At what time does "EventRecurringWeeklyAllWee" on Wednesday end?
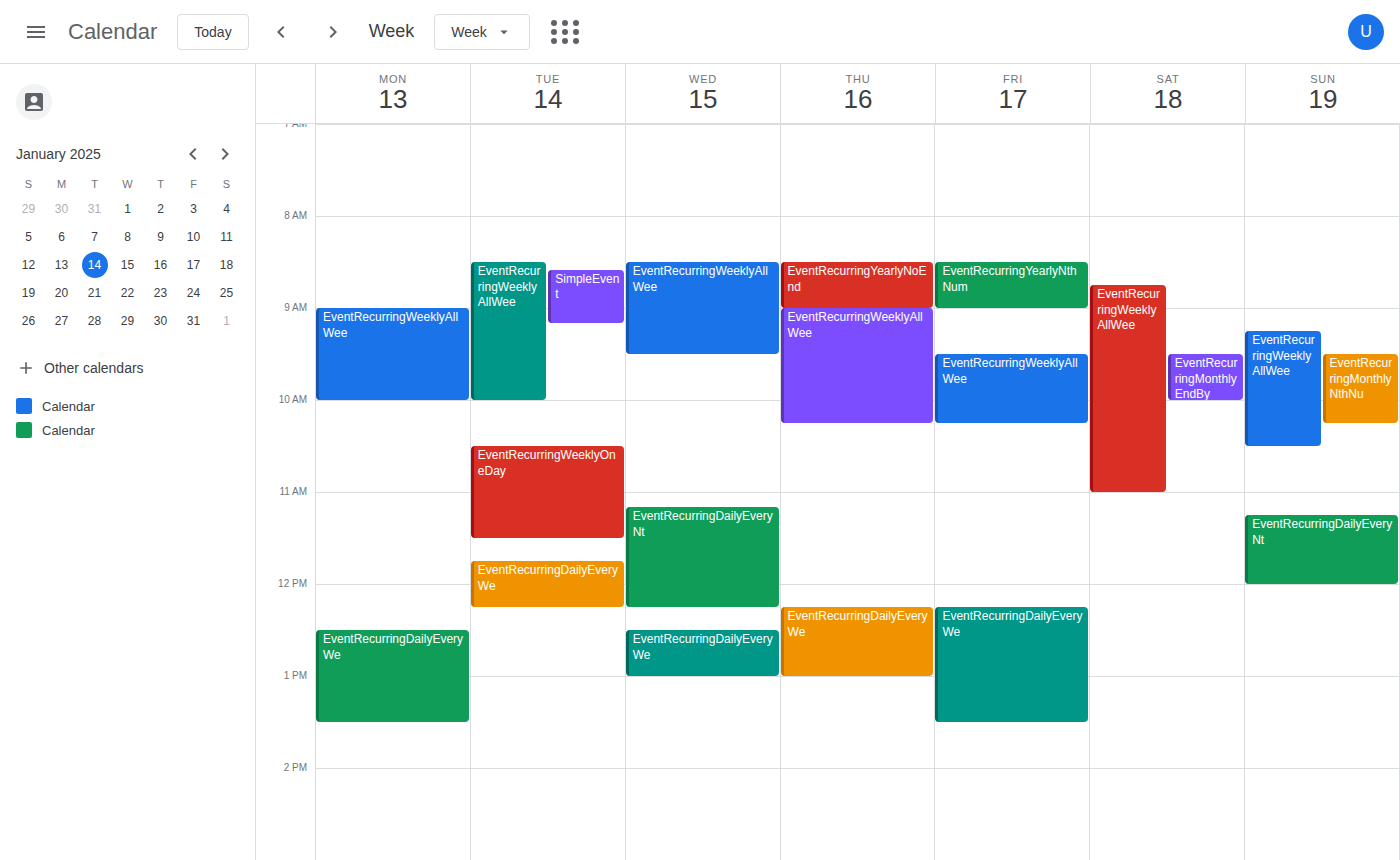
9:30 AM